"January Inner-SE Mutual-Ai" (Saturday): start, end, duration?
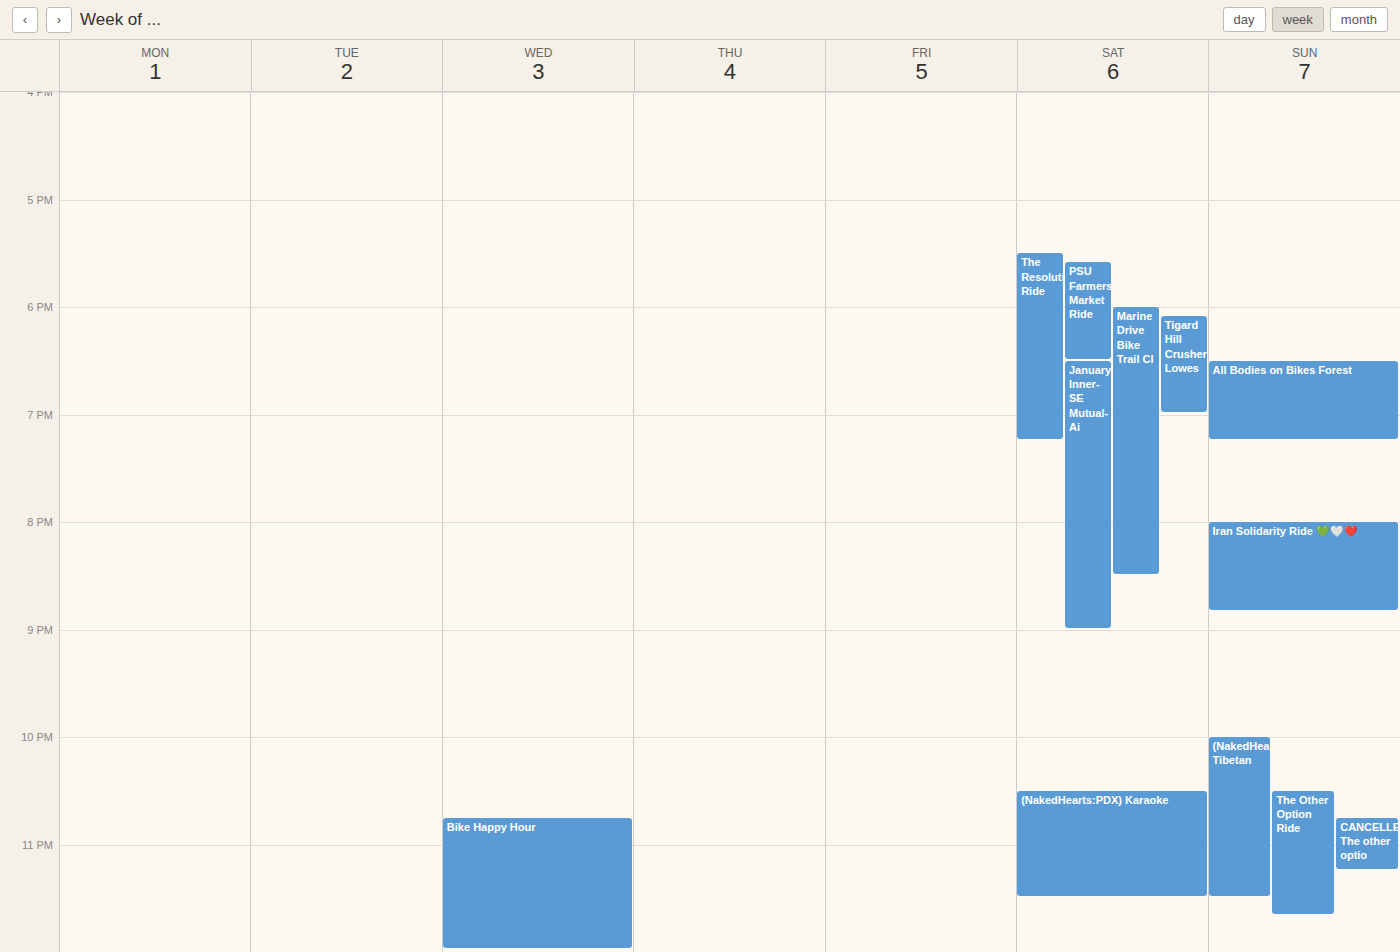
6:30 PM to 9:00 PM, 2 hours 30 minutes